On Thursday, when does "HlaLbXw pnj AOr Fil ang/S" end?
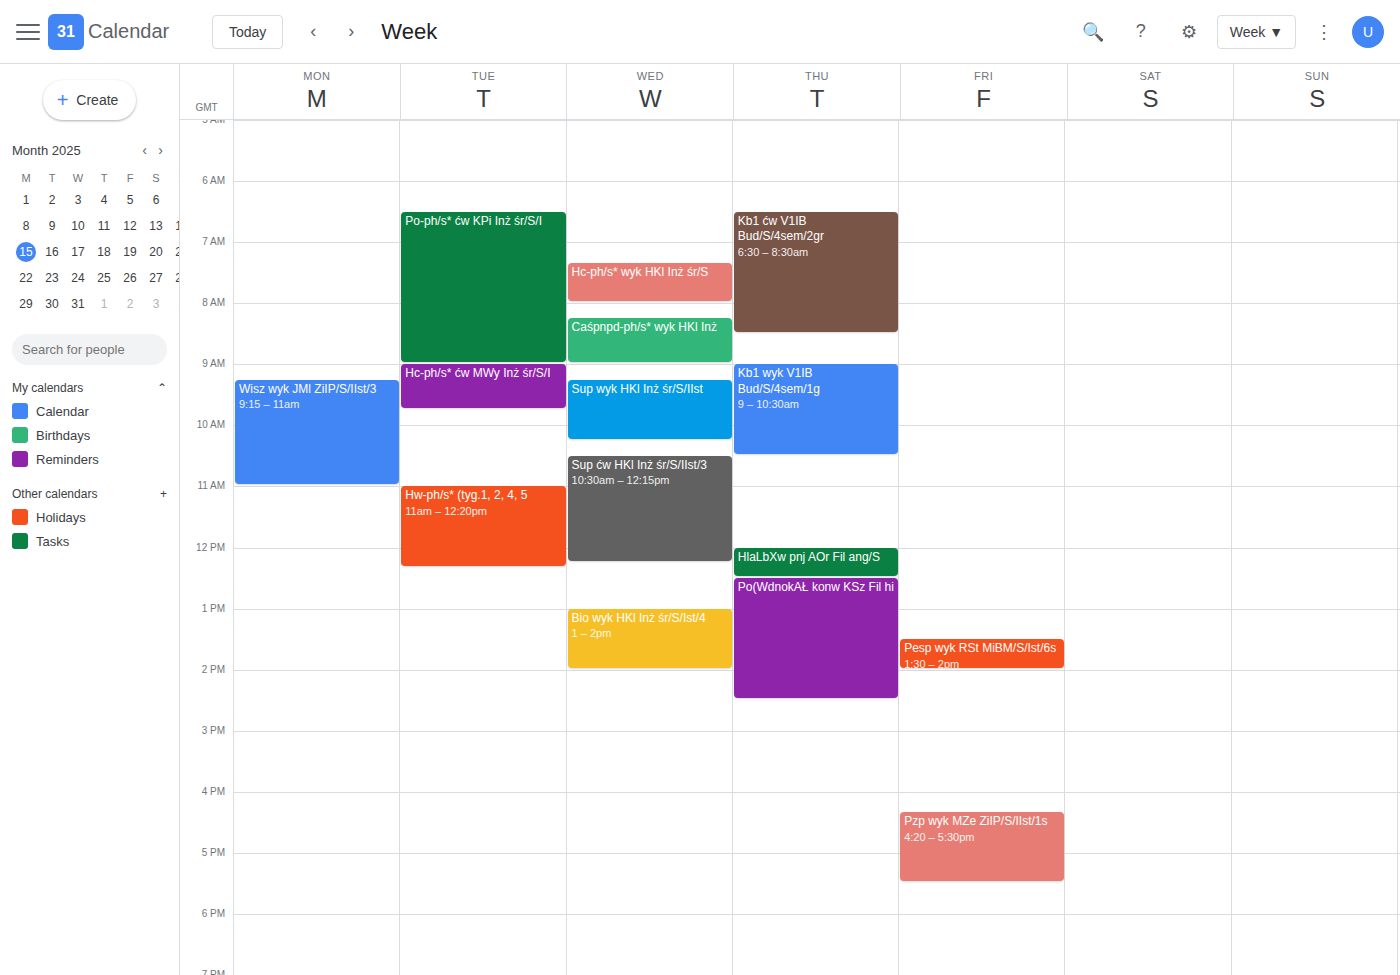
12:30